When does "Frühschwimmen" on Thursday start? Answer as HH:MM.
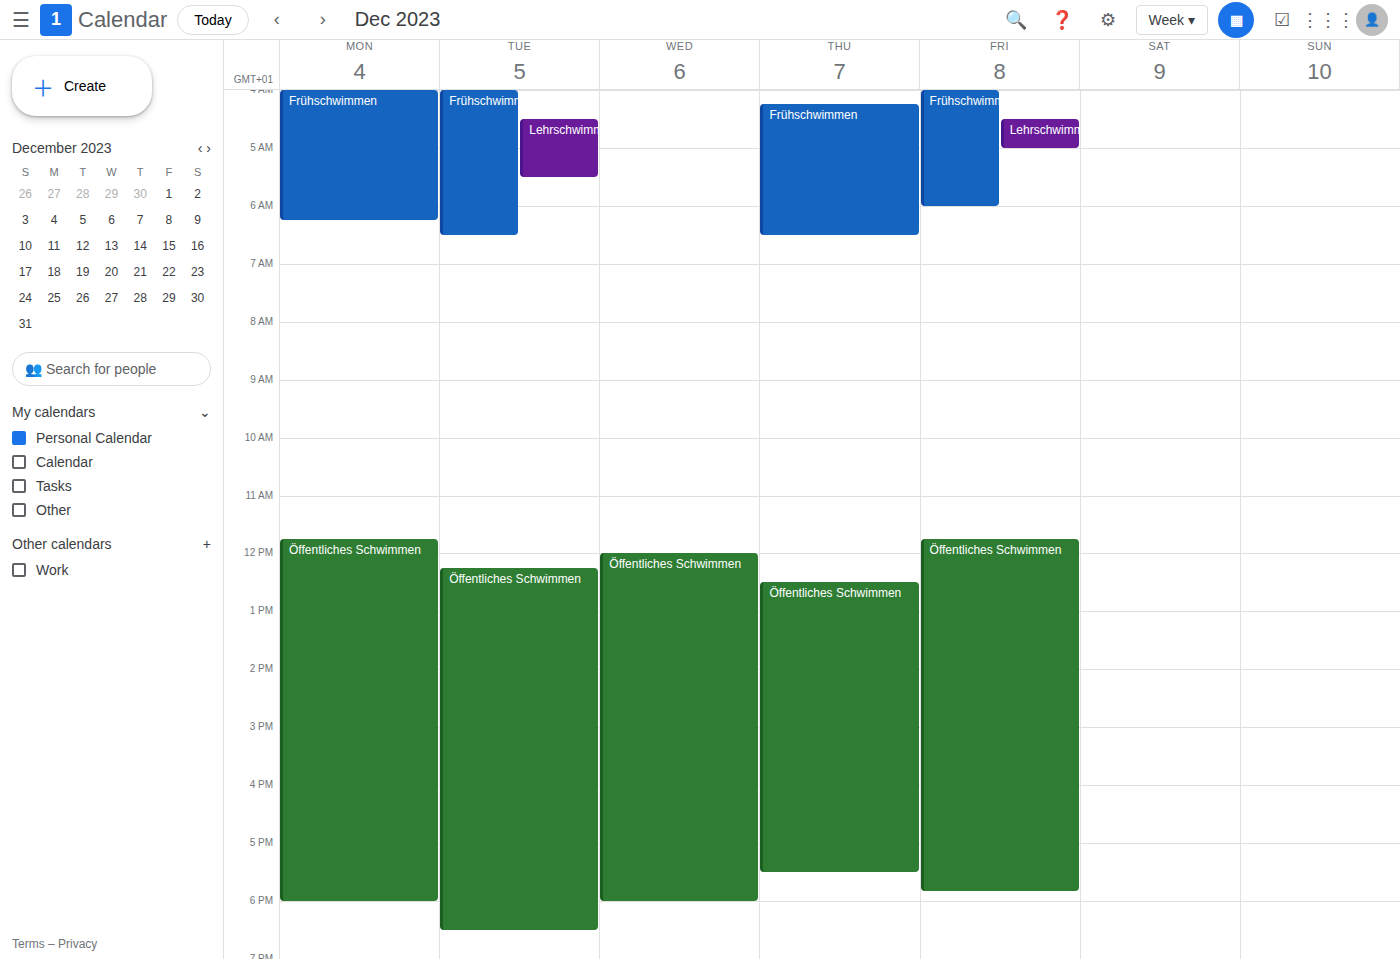
04:15